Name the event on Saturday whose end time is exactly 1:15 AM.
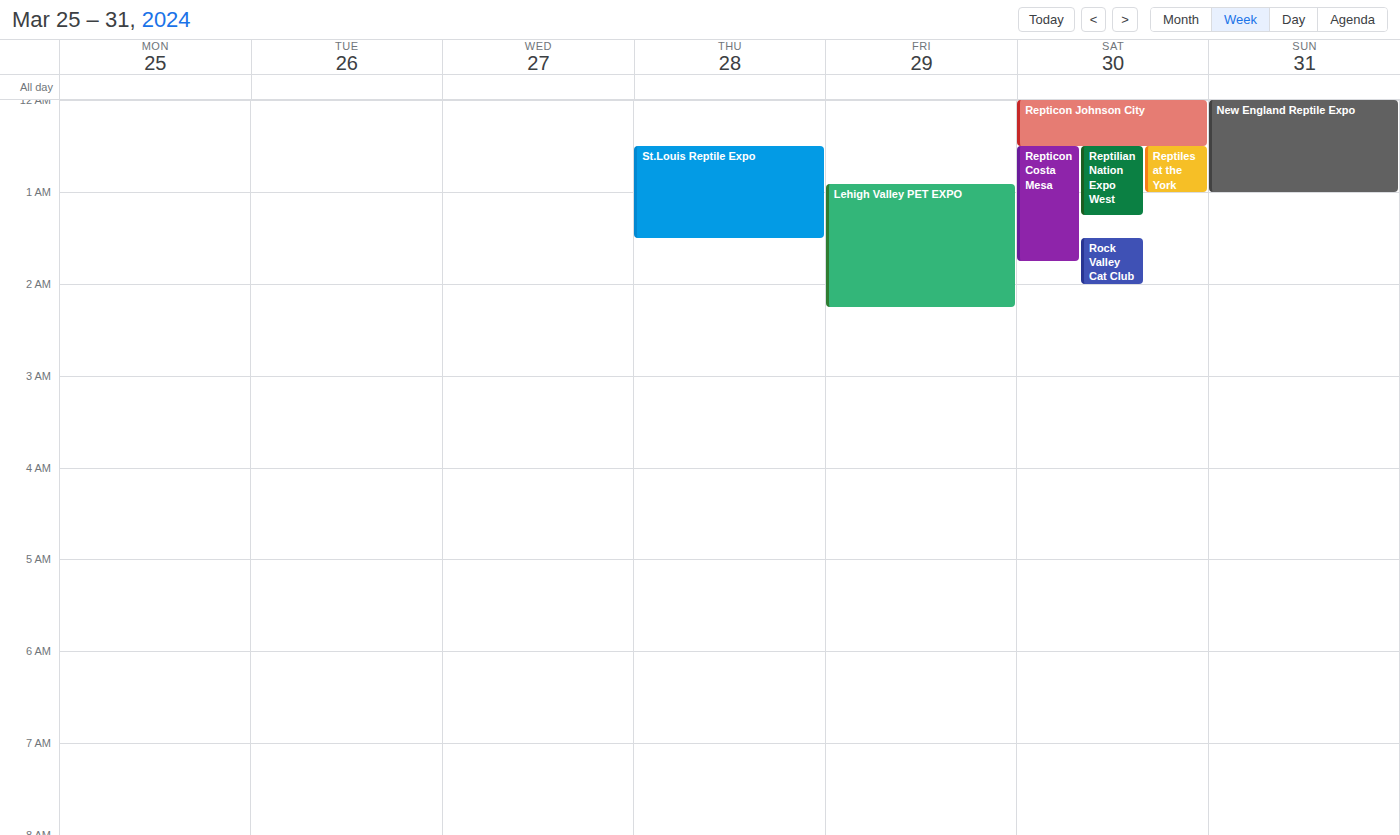
"Reptilian Nation Expo West"